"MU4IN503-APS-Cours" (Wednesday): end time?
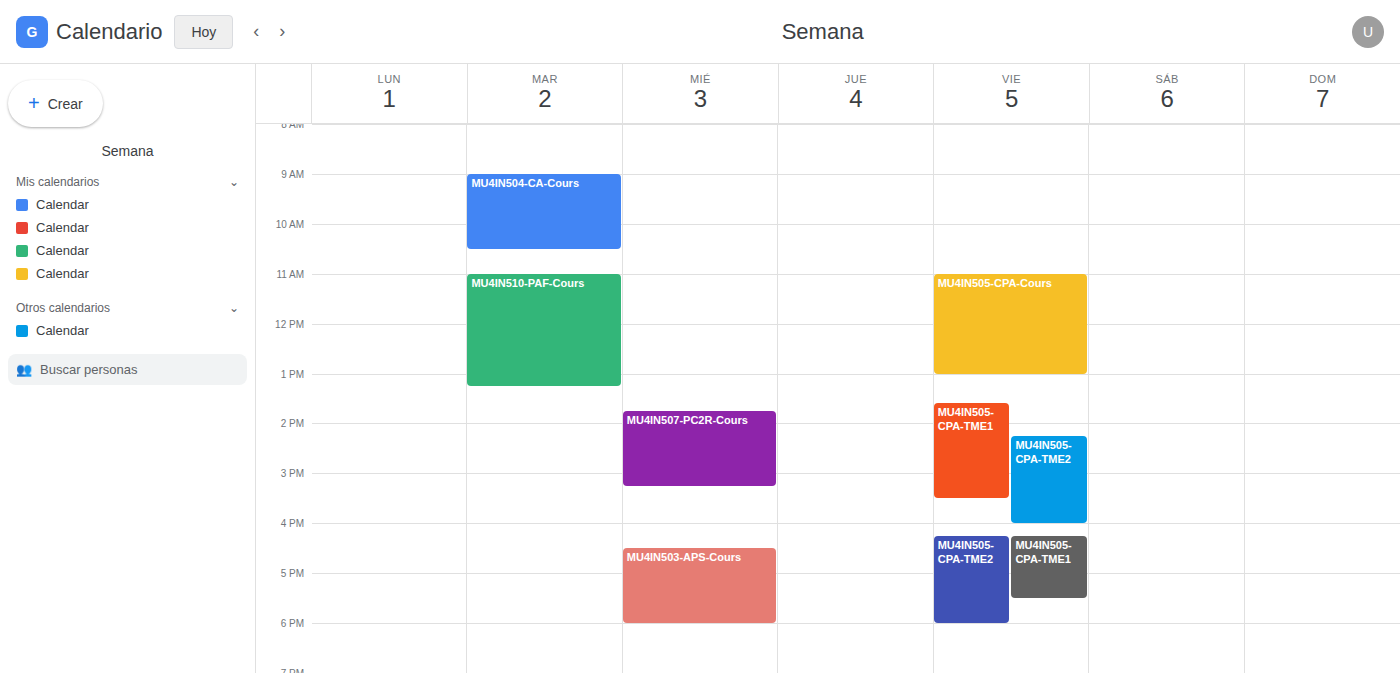
6:00 PM